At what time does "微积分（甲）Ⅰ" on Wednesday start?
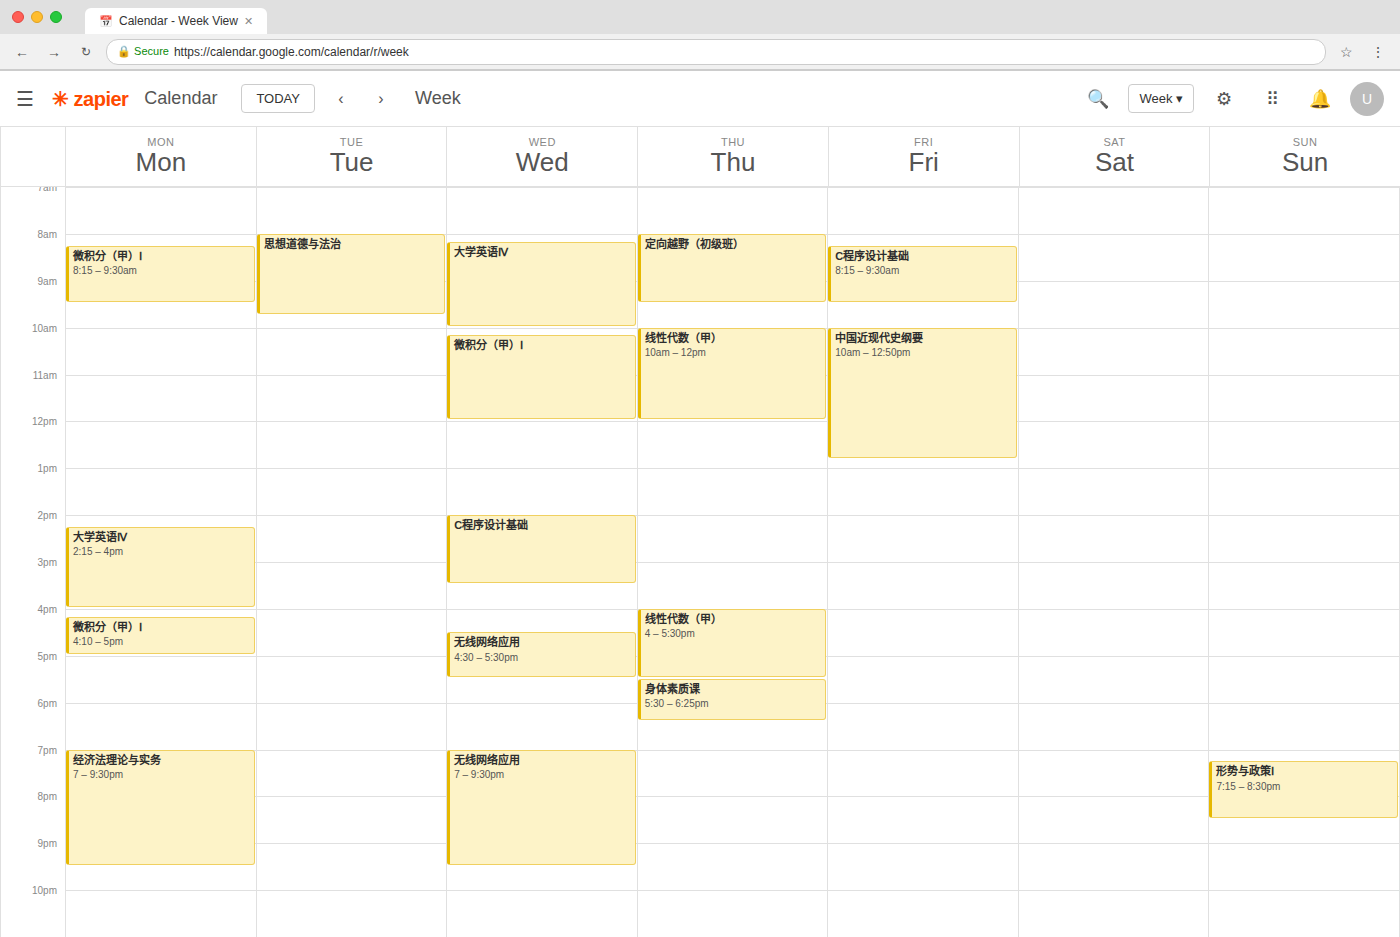
10:10 AM